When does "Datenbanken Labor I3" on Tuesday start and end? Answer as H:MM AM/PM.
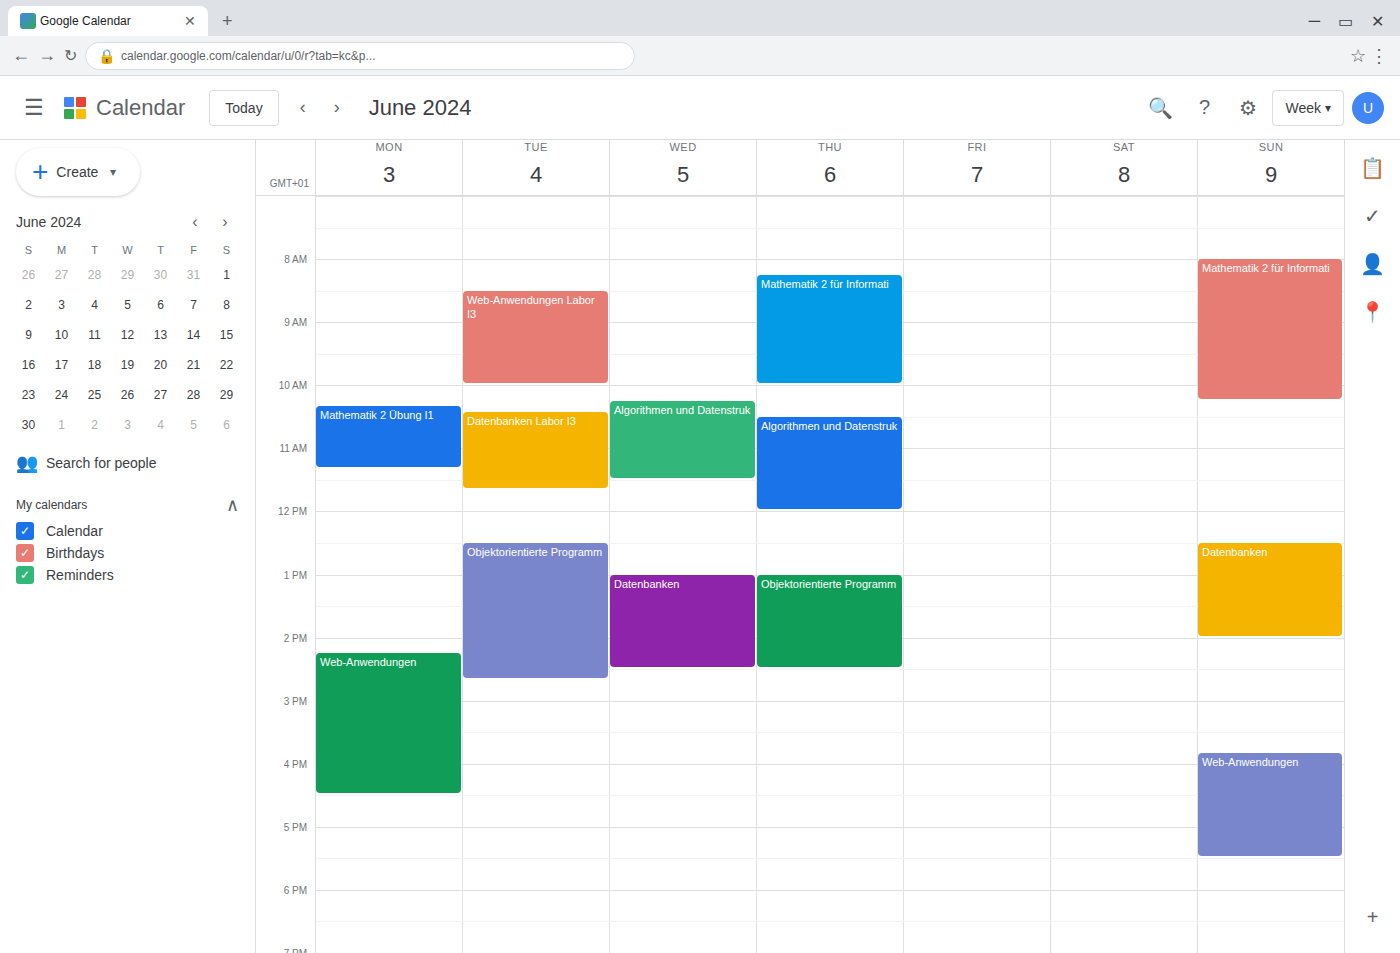
10:25 AM to 11:40 AM